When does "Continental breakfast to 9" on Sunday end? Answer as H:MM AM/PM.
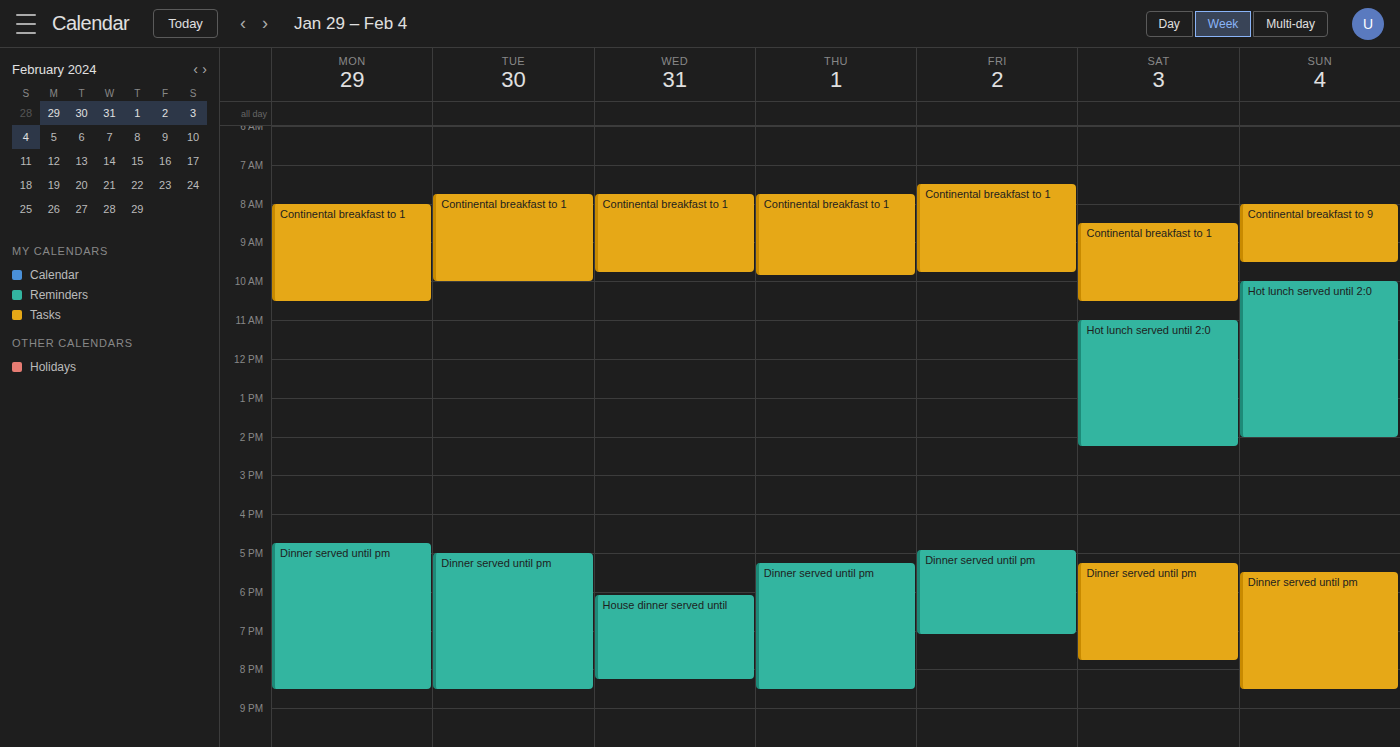
9:30 AM